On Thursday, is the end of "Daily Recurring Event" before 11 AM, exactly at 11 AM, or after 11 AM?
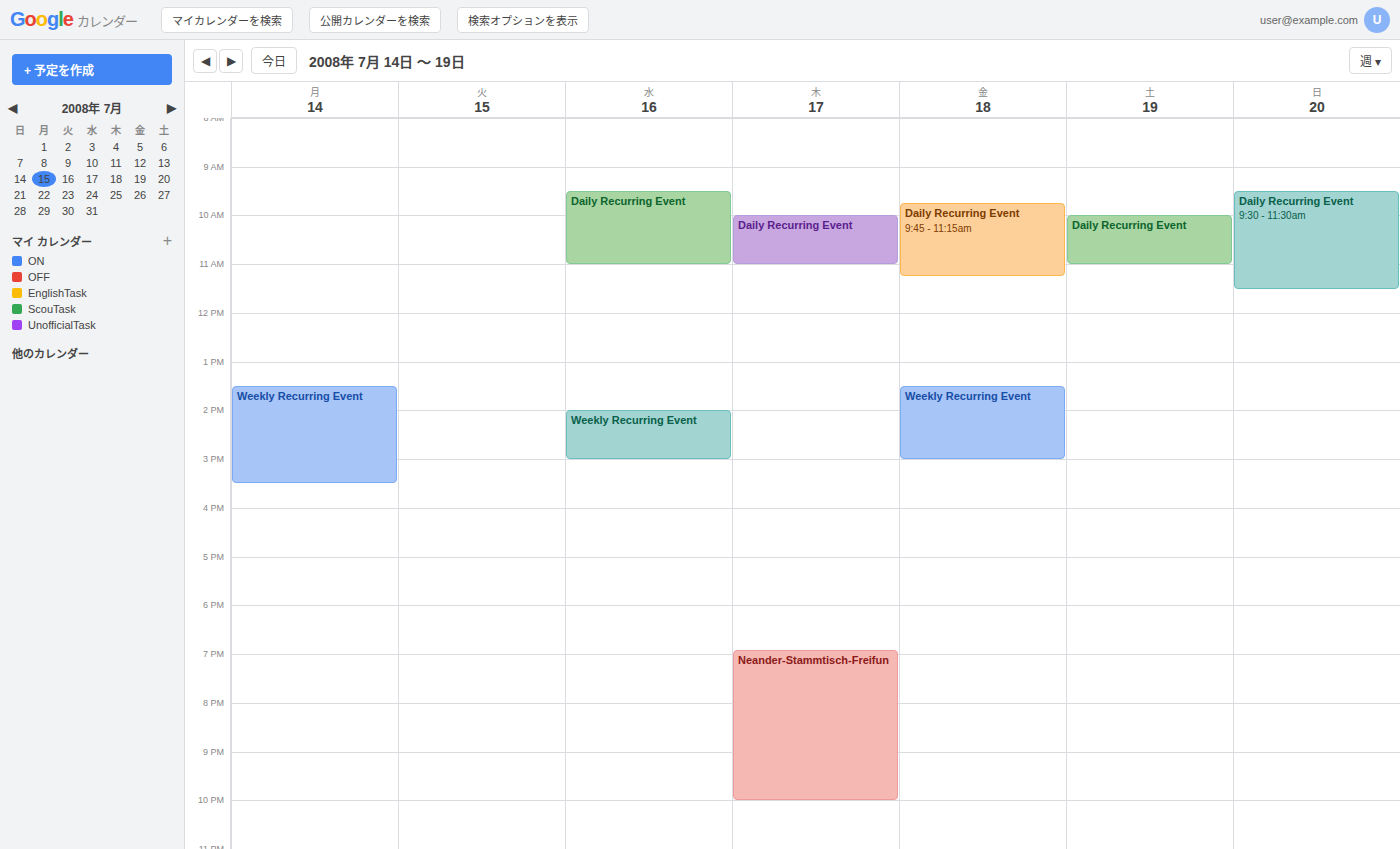
11:00 AM -- exactly at 11 AM, on the 11 AM line.